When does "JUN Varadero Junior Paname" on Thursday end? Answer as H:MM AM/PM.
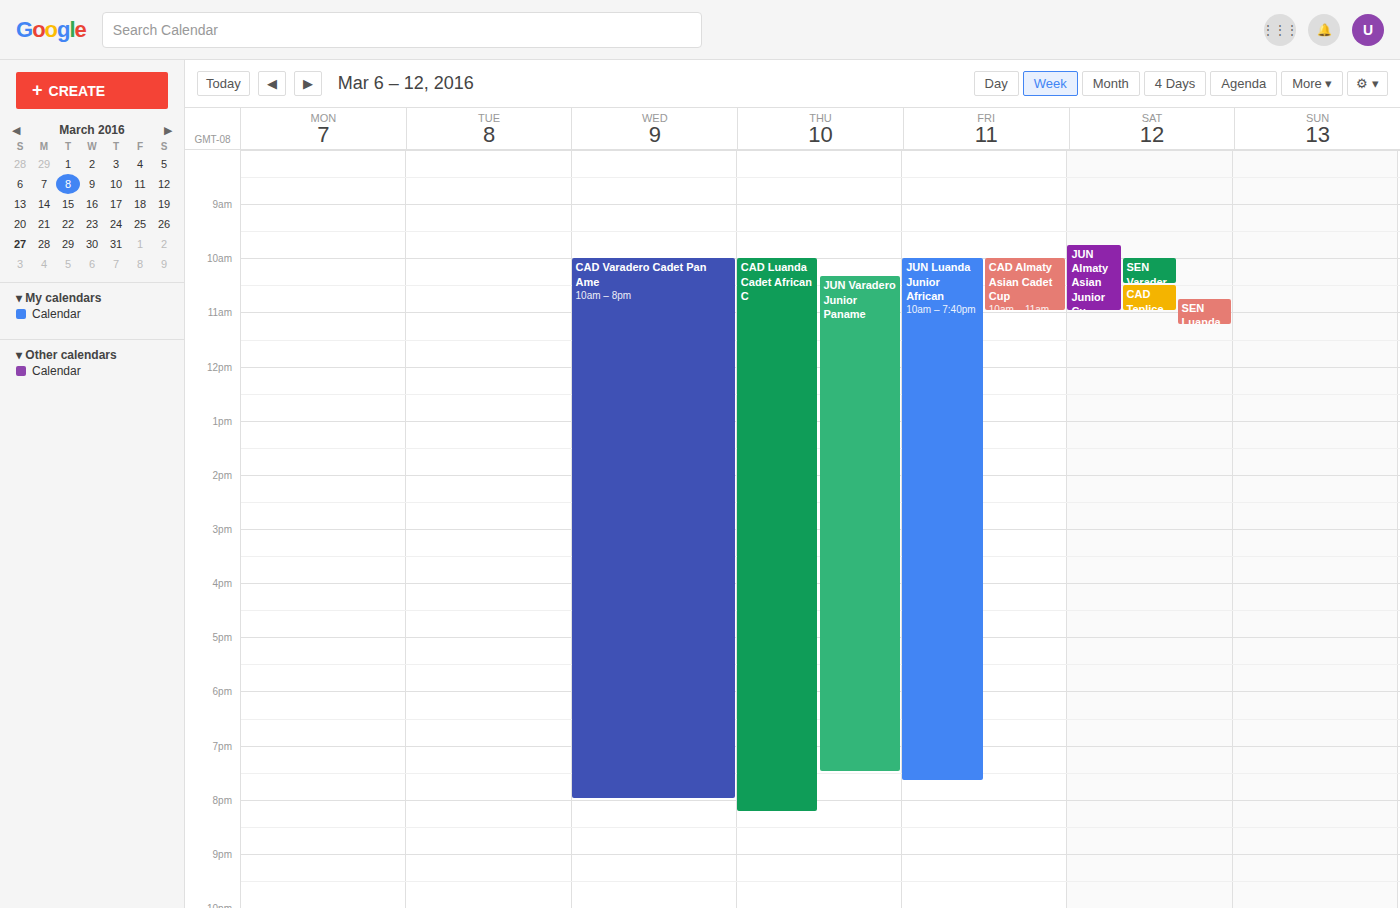
7:30 PM